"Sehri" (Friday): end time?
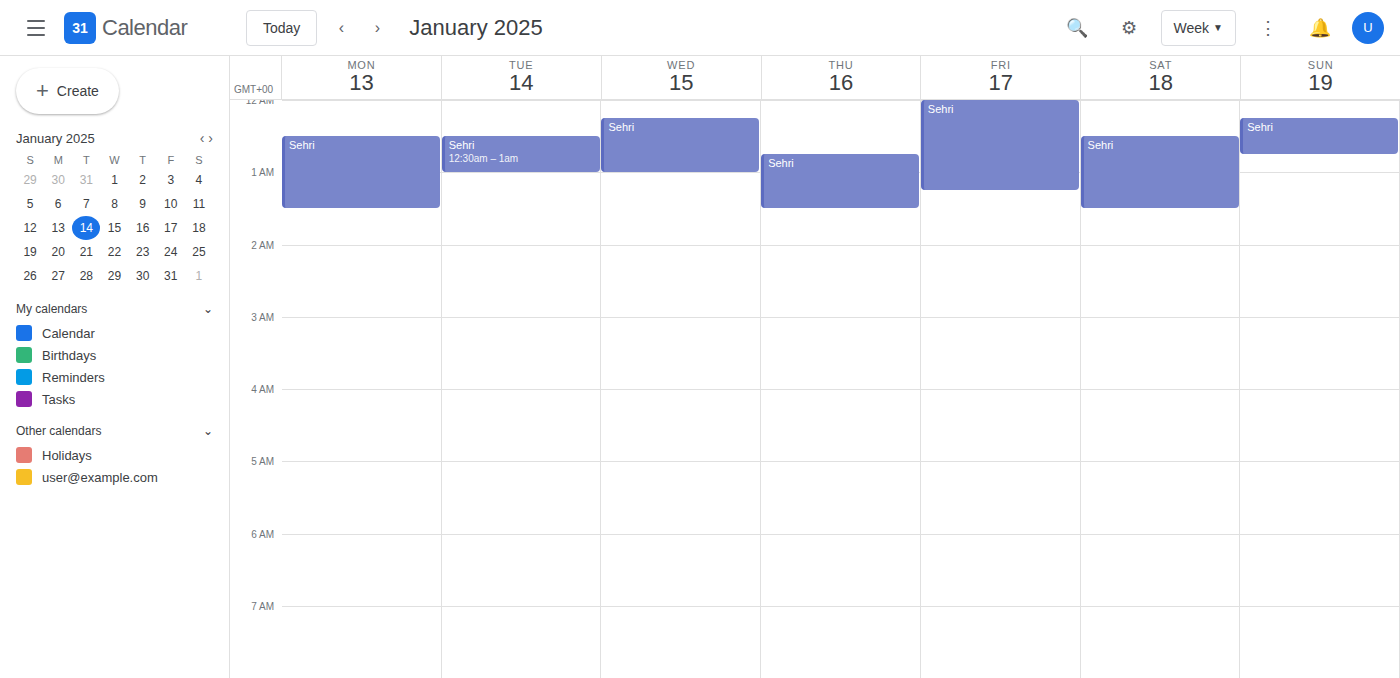
1:15 AM